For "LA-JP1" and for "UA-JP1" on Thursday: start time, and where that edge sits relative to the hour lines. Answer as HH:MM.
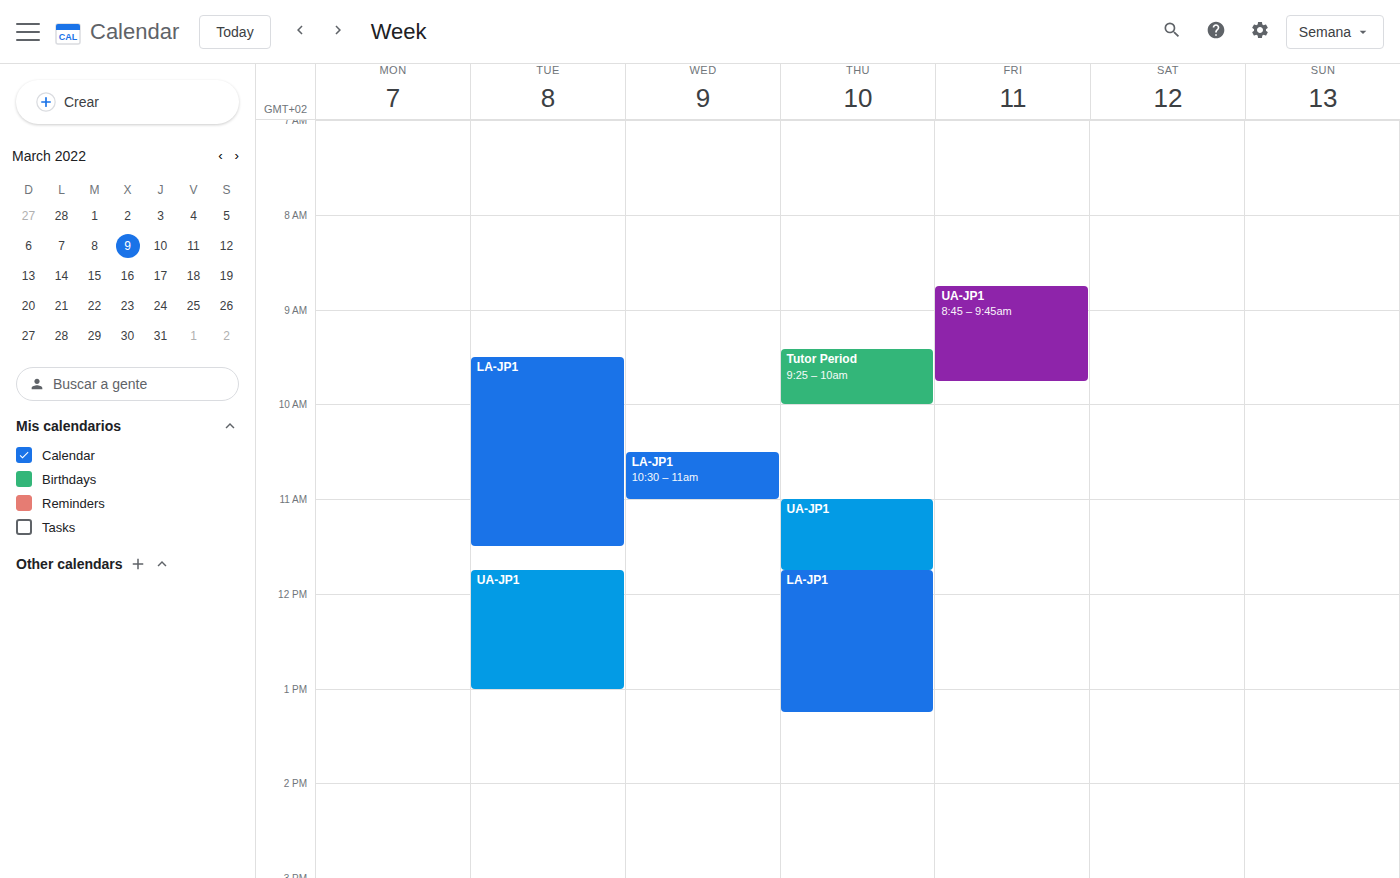
"LA-JP1": 11:45, neither: three quarters of the way from the 11:00 line to the 12:00 line. "UA-JP1": 11:00, exactly on the 11:00 line.